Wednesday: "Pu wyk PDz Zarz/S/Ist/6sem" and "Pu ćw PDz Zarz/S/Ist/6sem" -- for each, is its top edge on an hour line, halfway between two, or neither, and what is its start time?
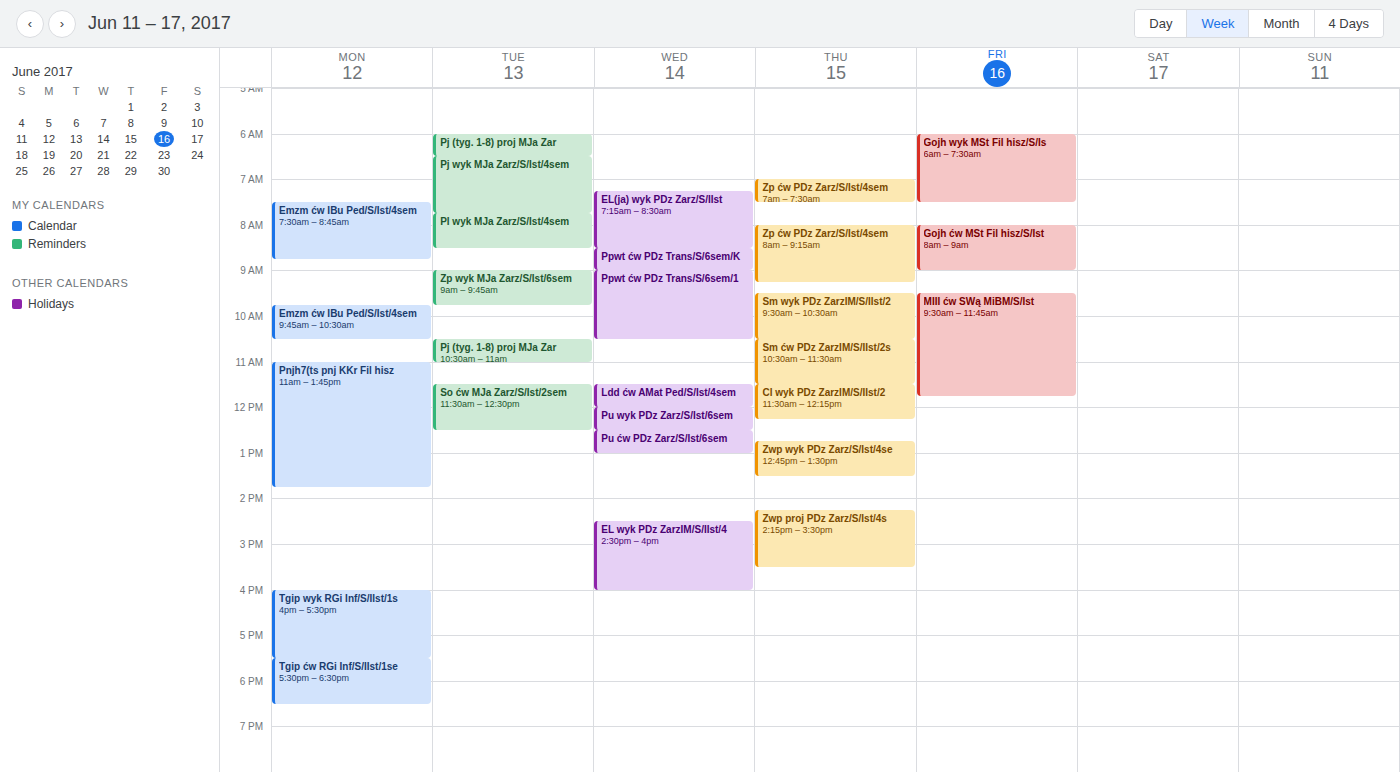
"Pu wyk PDz Zarz/S/Ist/6sem": 12:00 PM, exactly on the 12 PM line. "Pu ćw PDz Zarz/S/Ist/6sem": 12:30 PM, halfway between the 12 PM and 1 PM lines.